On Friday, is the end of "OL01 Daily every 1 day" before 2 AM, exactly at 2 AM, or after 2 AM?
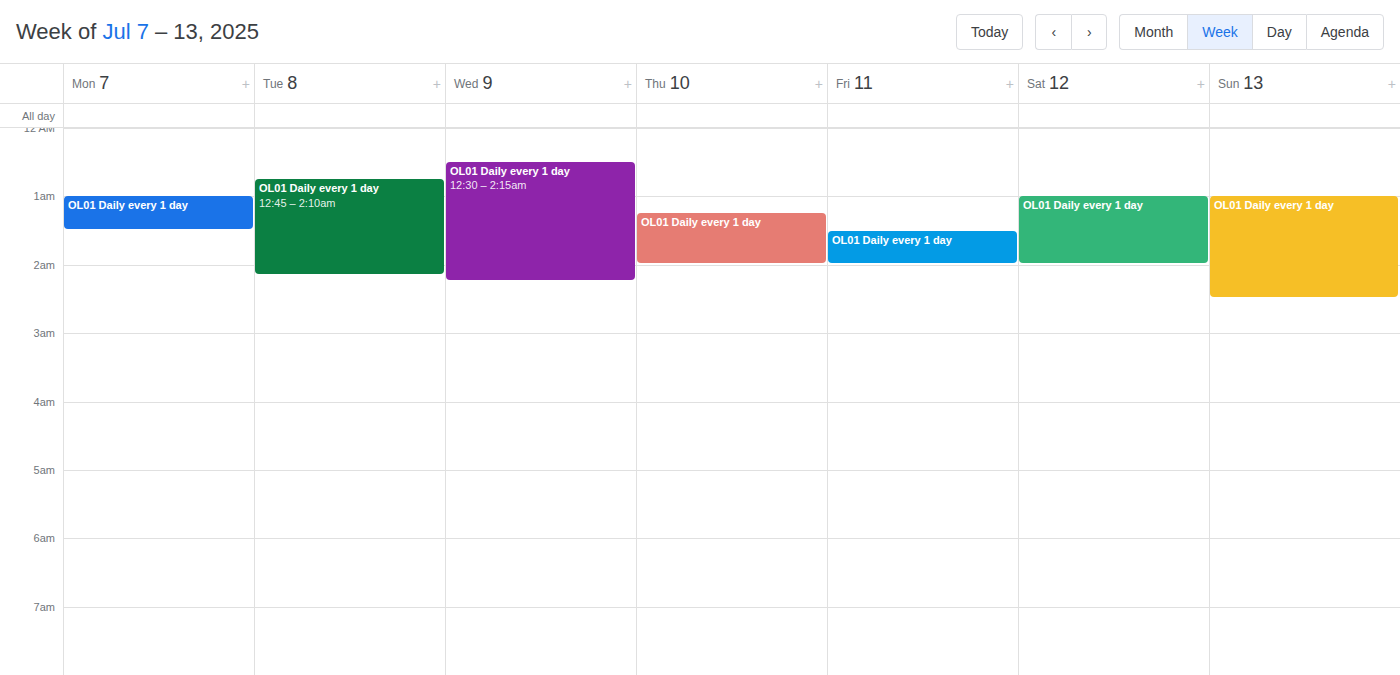
2:00 AM -- exactly at 2 AM, on the 2 AM line.